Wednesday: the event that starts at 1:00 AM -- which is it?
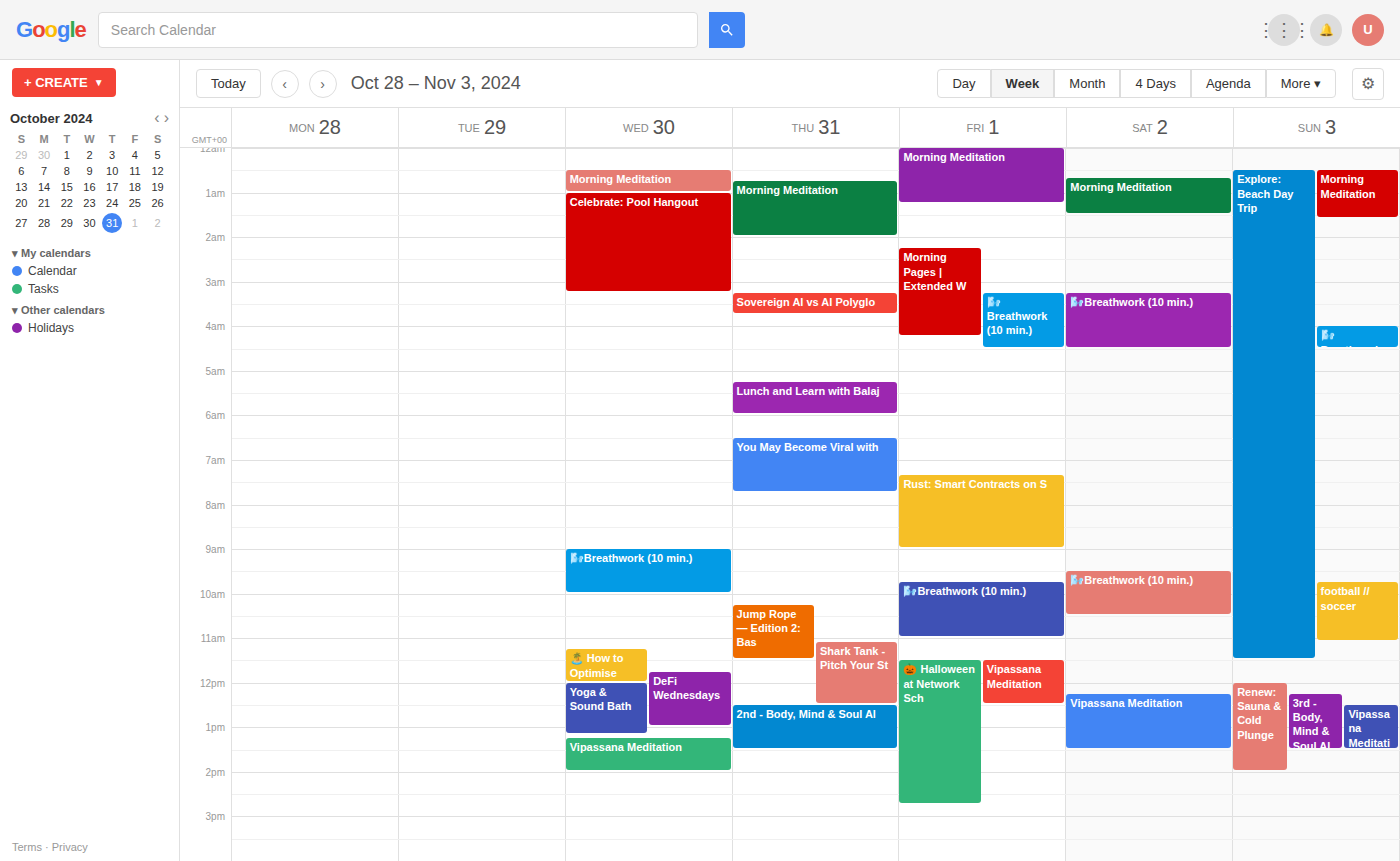
"Celebrate: Pool Hangout"